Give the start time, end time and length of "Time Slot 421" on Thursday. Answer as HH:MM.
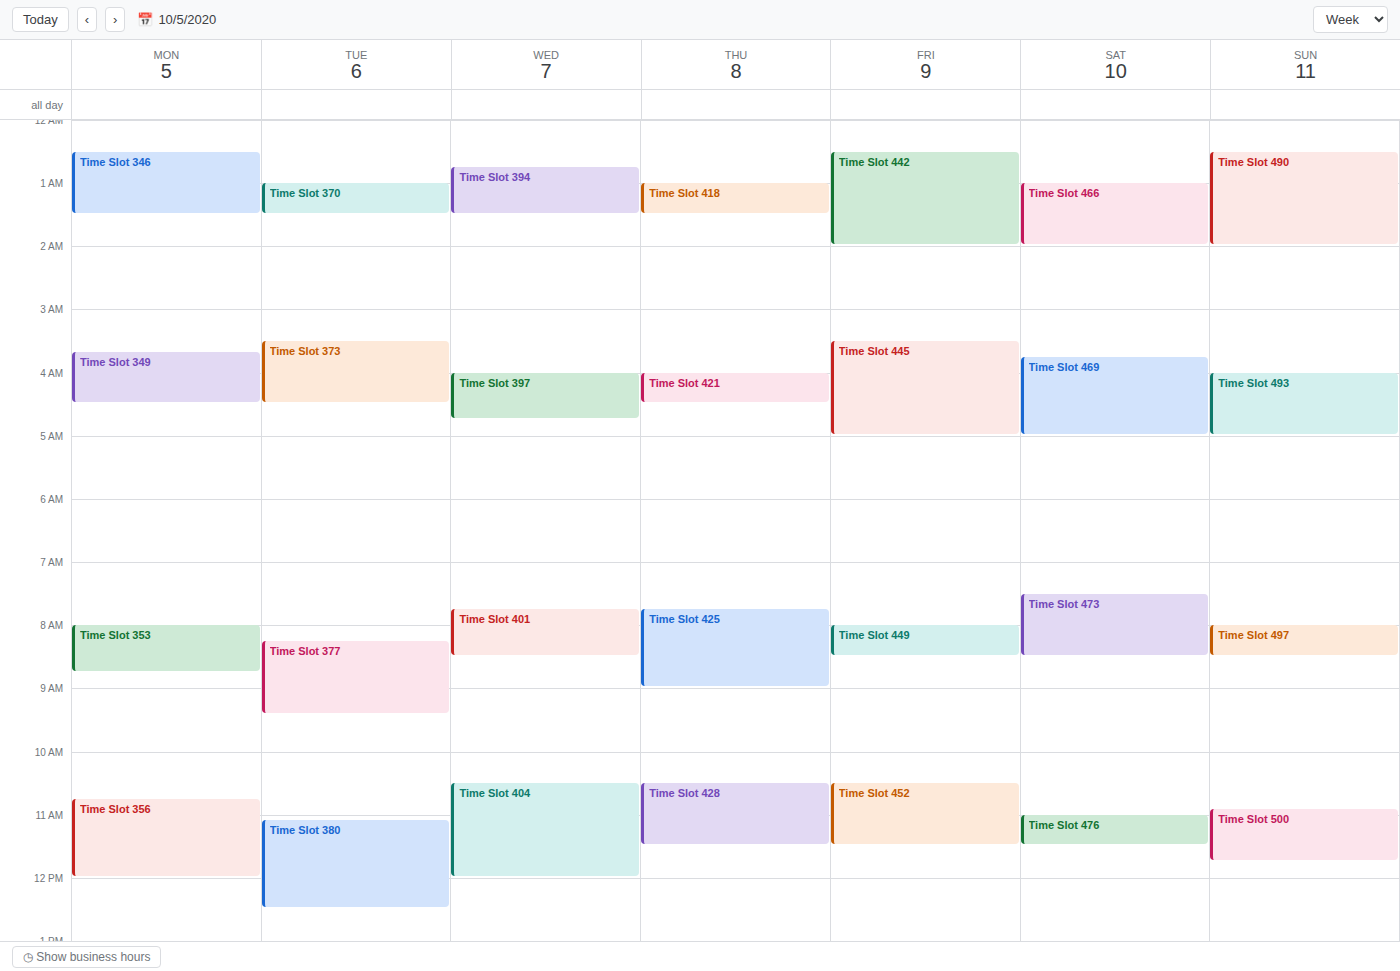
04:00 to 04:30, 30 minutes